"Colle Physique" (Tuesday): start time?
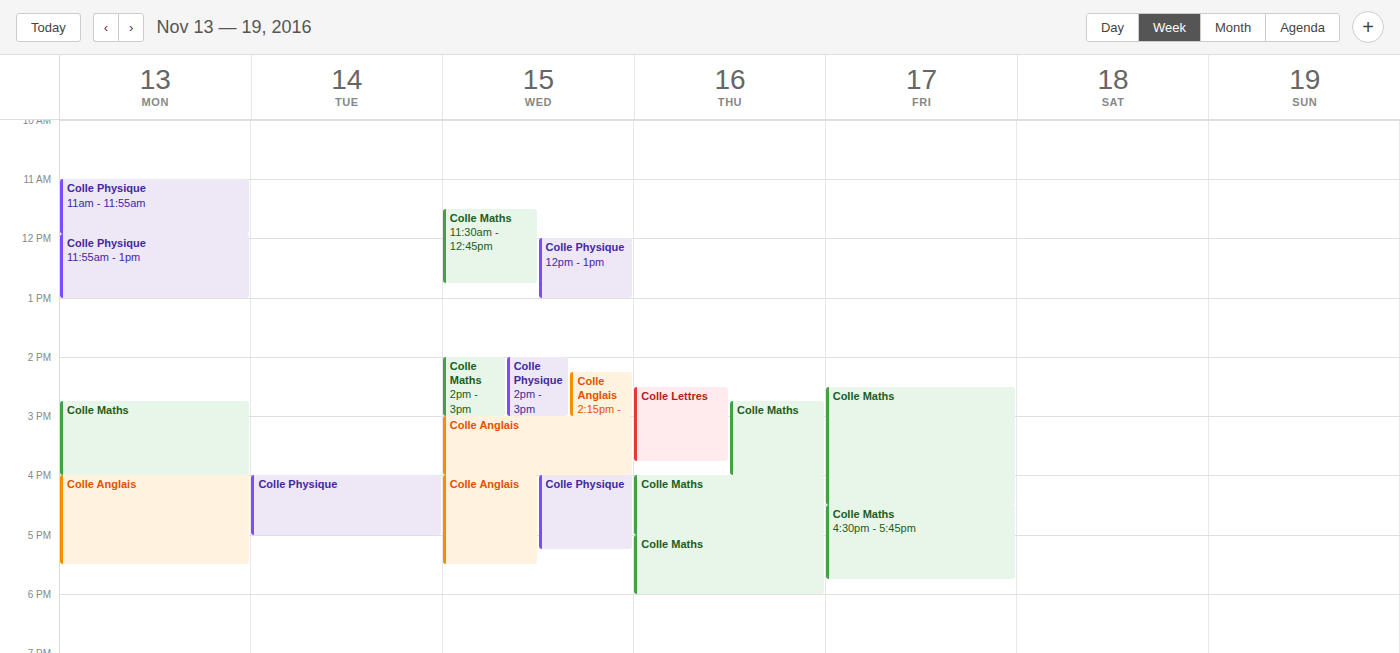
4:00 PM